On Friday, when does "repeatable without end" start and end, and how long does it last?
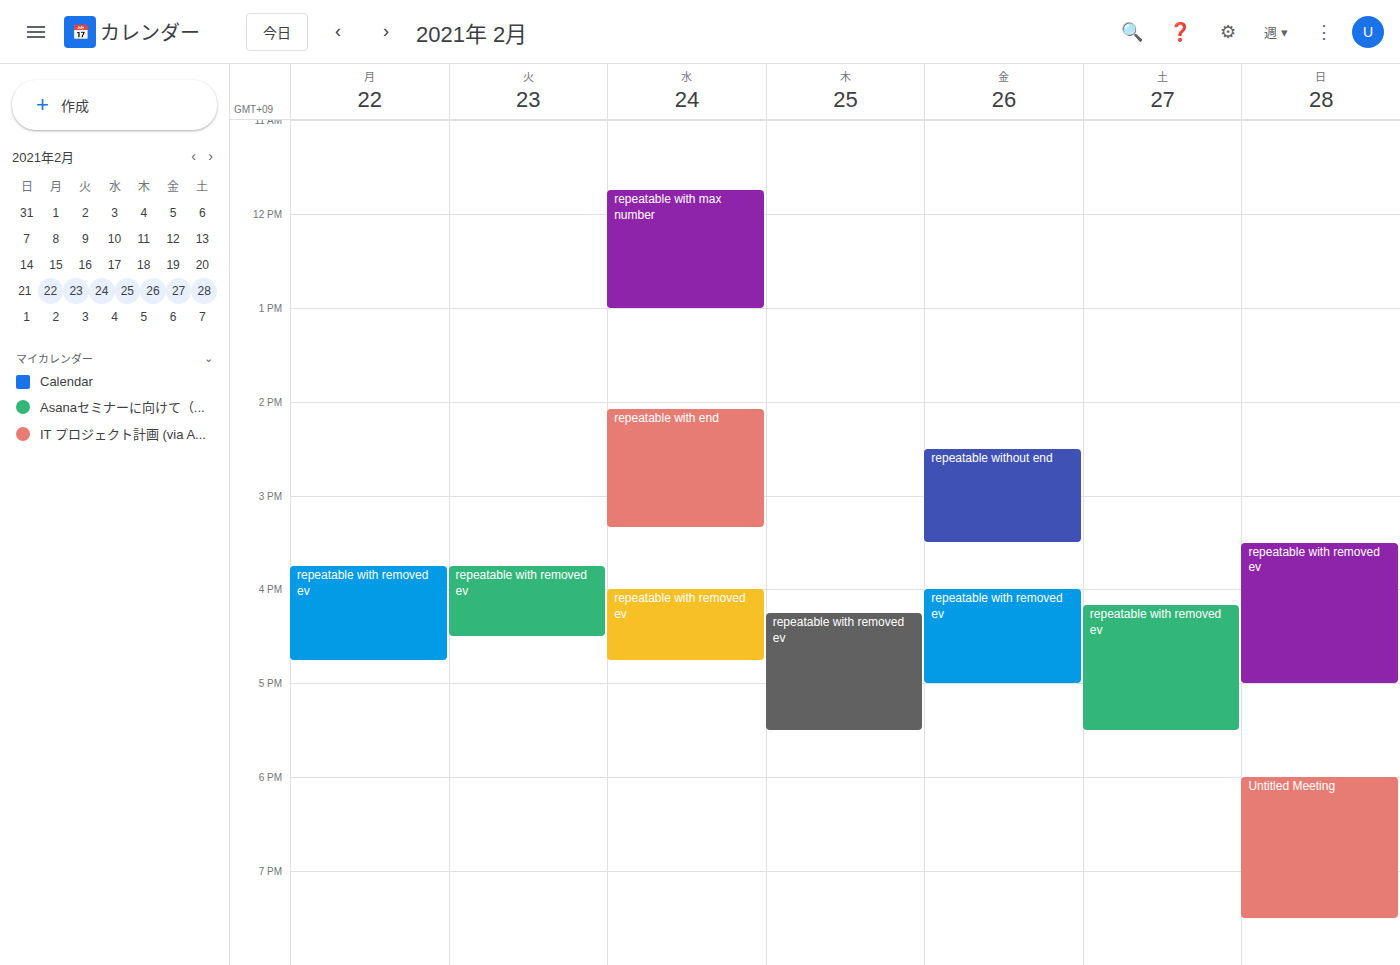
2:30 PM to 3:30 PM, 1 hour